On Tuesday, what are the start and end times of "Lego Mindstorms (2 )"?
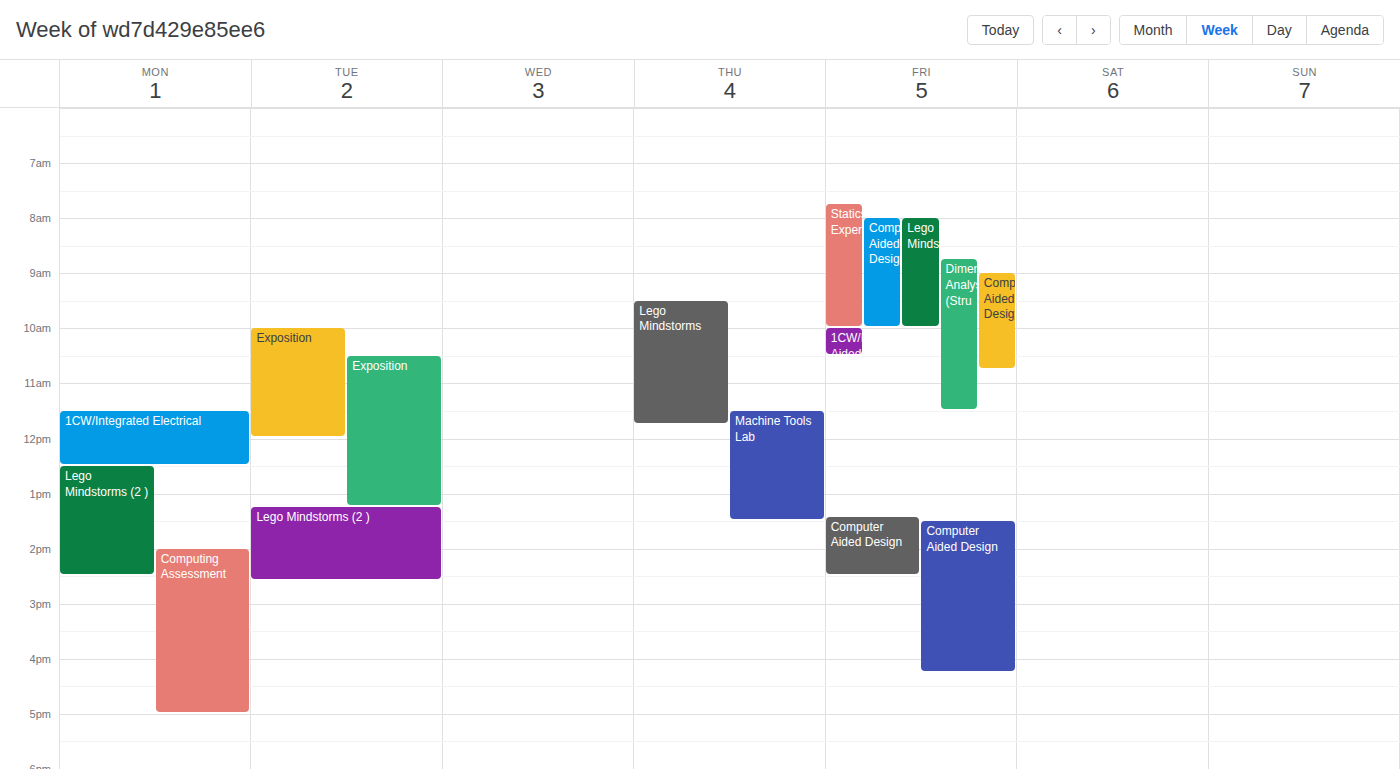
13:15 to 14:35